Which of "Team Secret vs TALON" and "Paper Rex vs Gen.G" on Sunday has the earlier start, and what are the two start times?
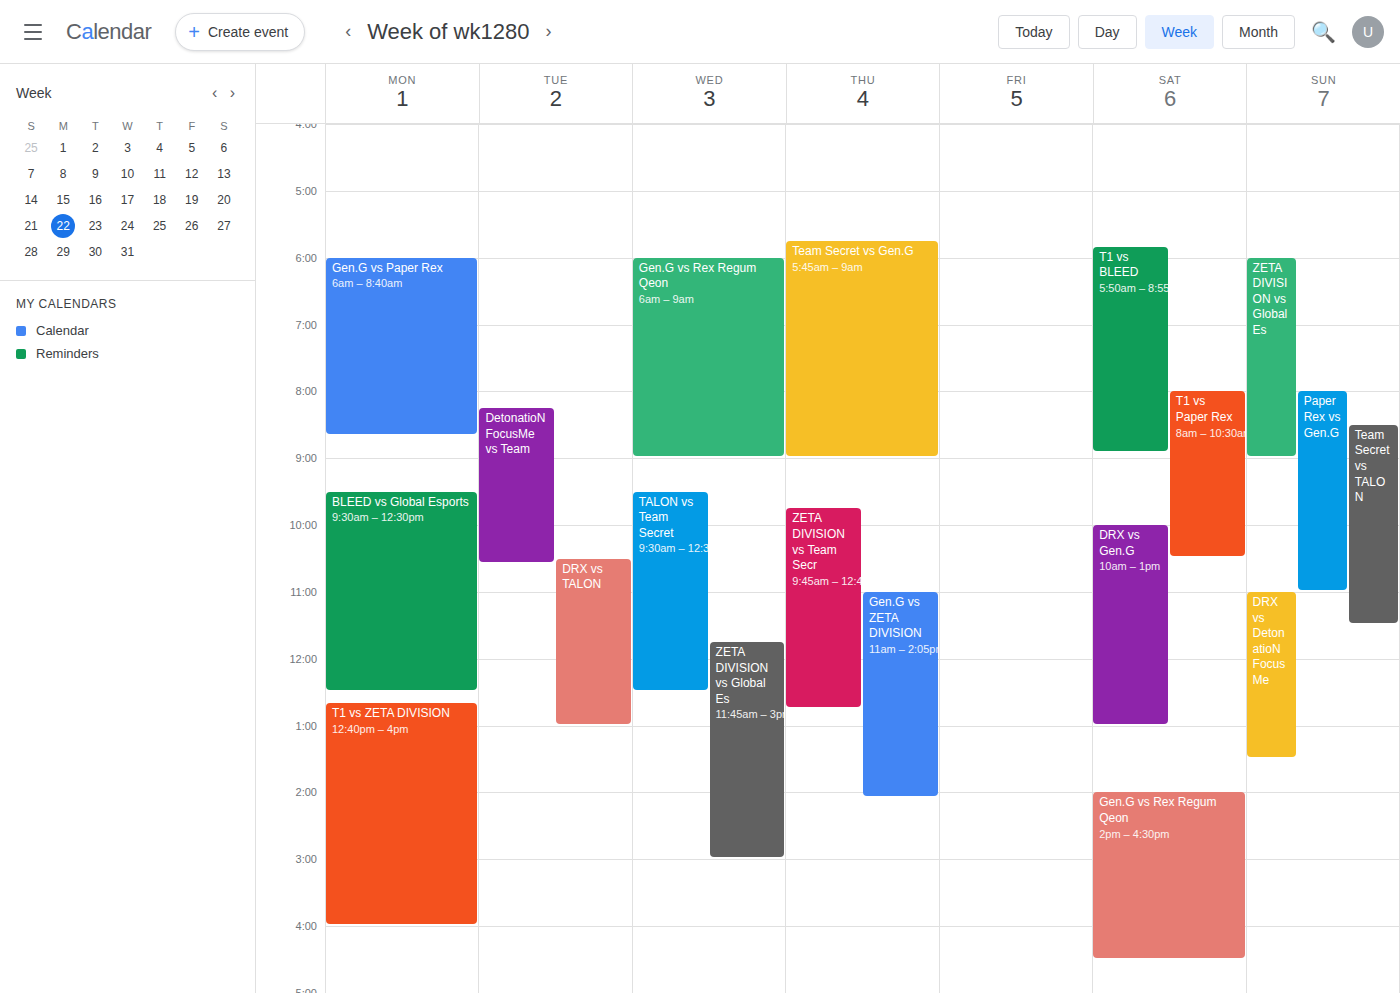
"Paper Rex vs Gen.G" 8:00 AM; "Team Secret vs TALON" 8:30 AM.